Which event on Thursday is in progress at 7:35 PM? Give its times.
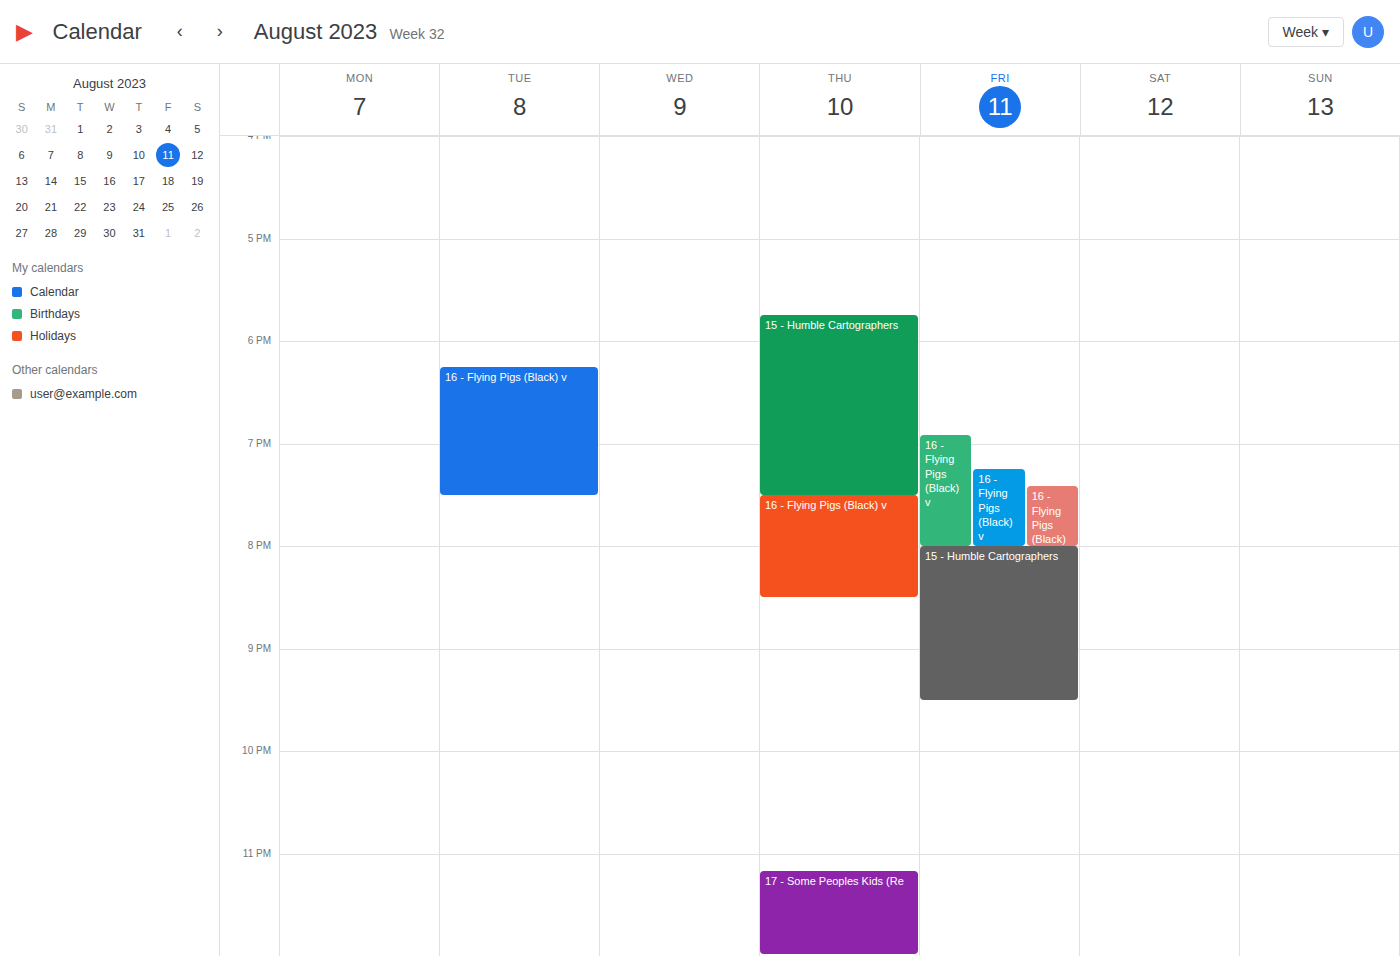
"16 - Flying Pigs (Black) v", 7:30 PM to 8:30 PM